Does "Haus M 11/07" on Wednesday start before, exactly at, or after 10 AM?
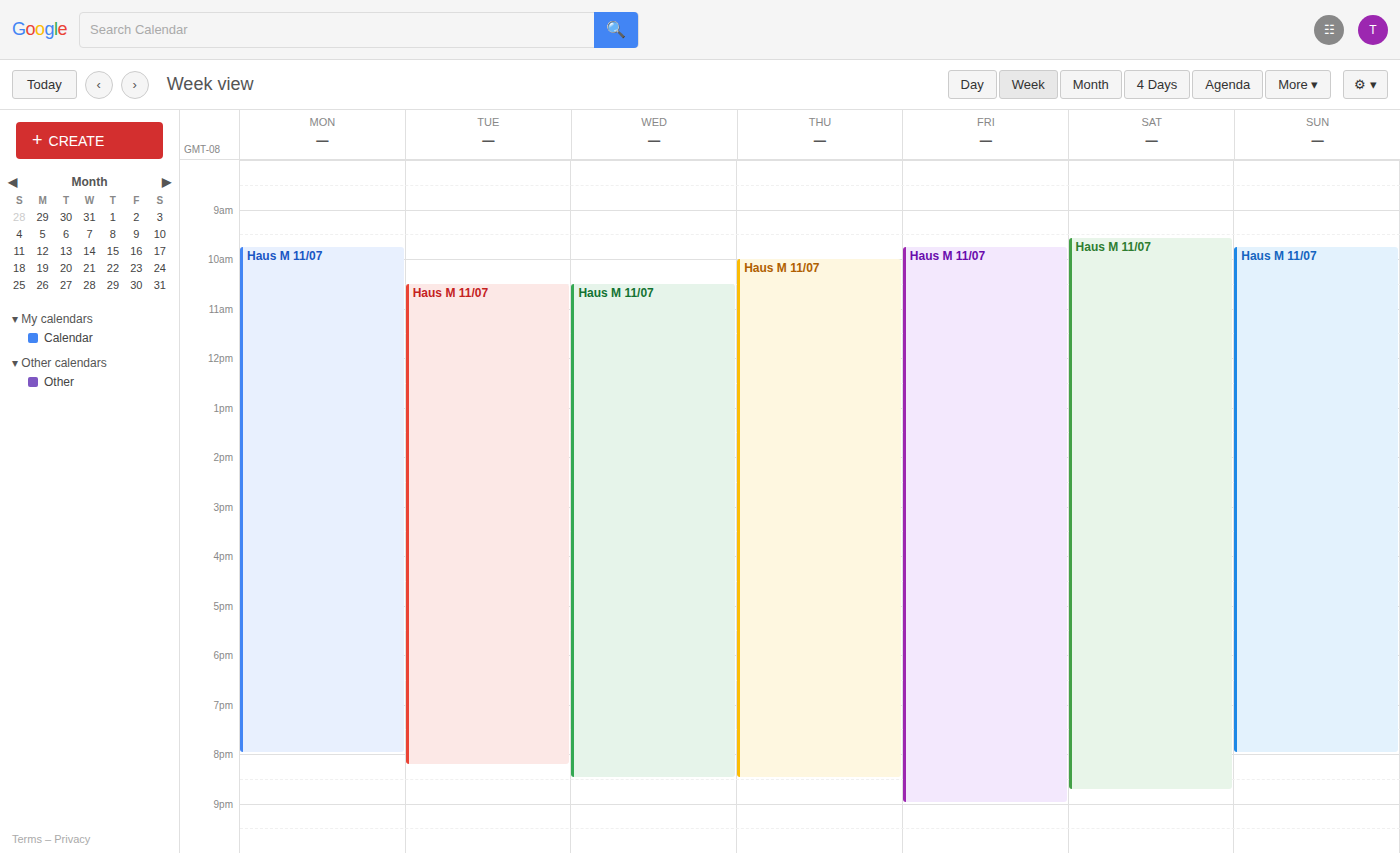
10:30 AM -- after 10 AM, 30 minutes below the 10 AM line.